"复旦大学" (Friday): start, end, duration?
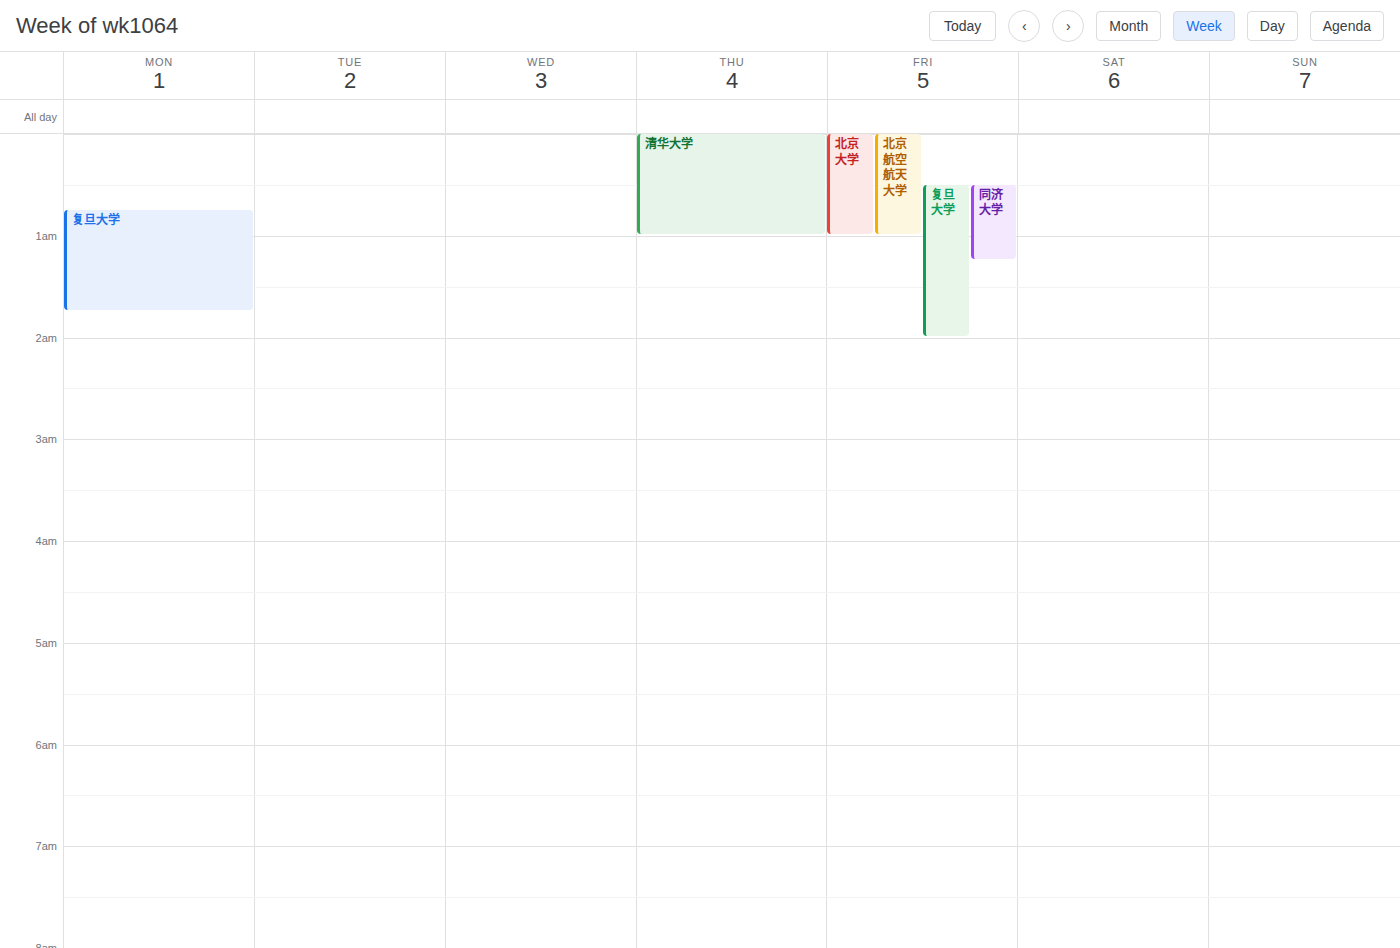
12:30 AM to 2:00 AM, 1 hour 30 minutes